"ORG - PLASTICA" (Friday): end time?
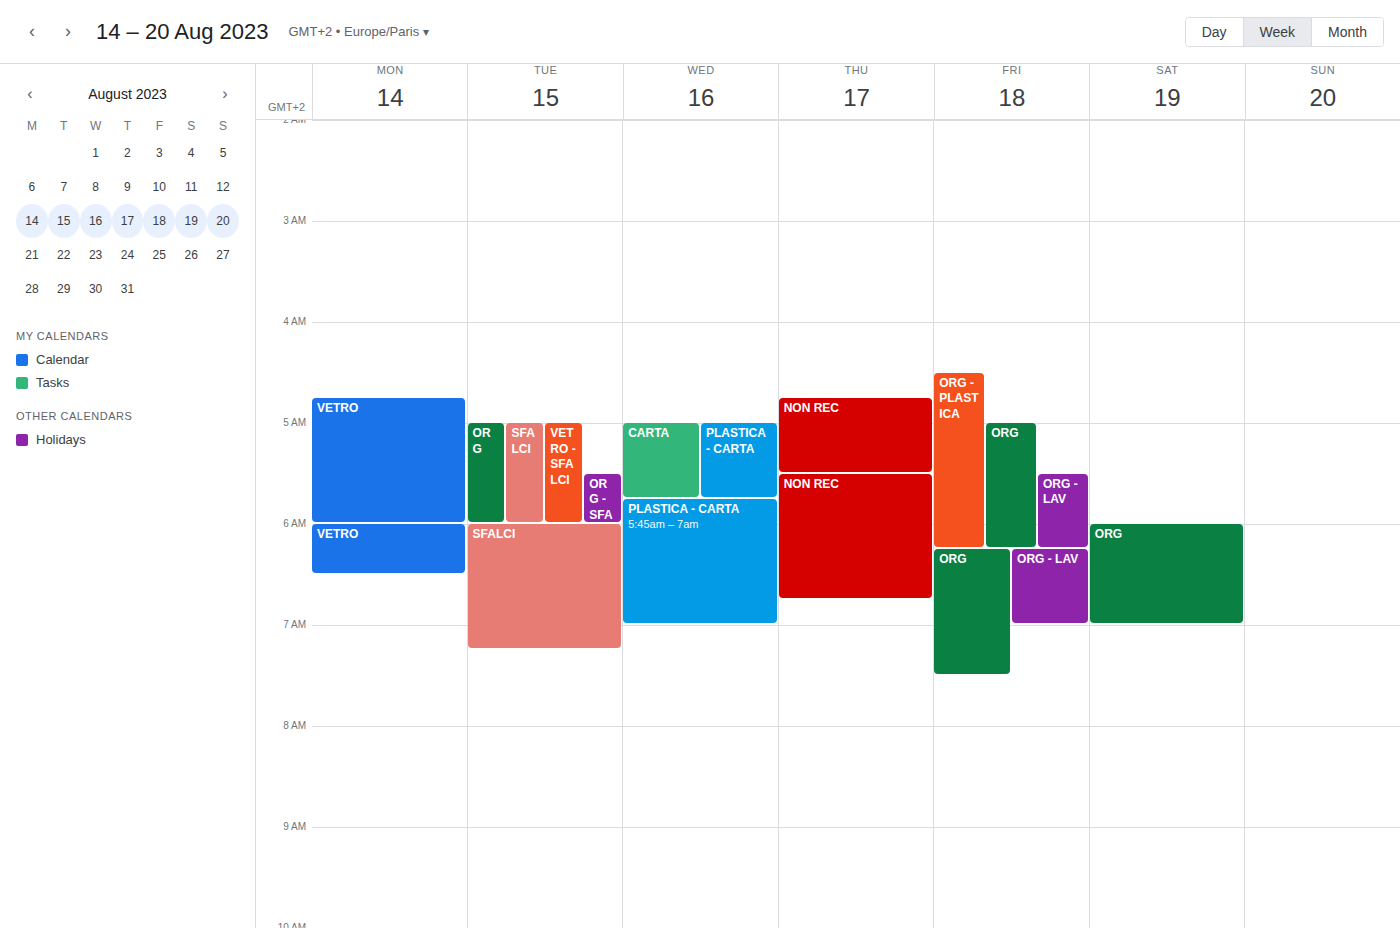
6:15 AM